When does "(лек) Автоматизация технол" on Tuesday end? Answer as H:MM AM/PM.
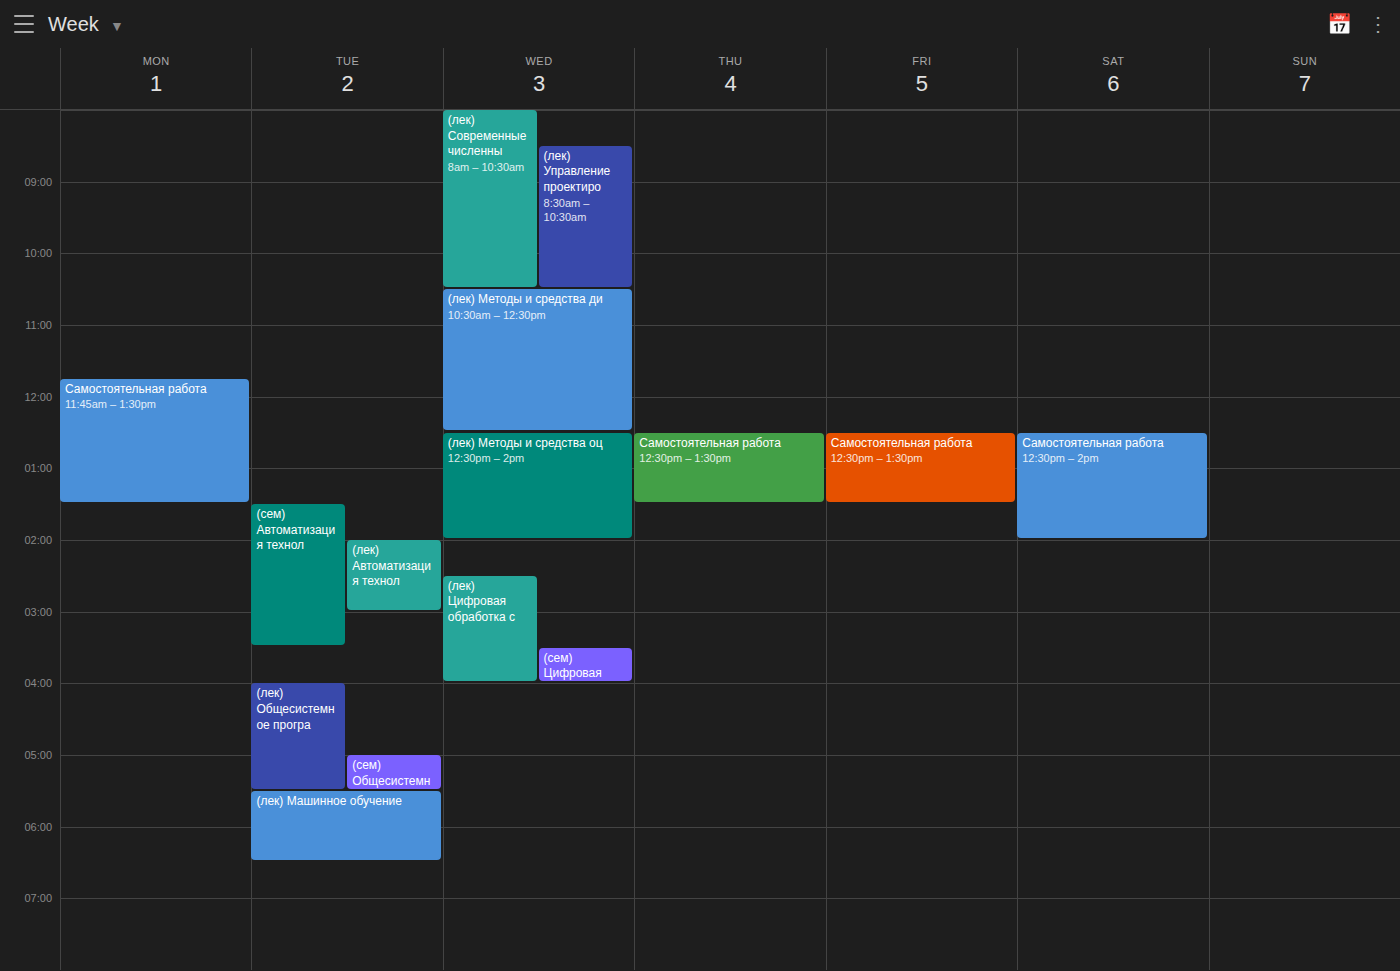
3:00 PM